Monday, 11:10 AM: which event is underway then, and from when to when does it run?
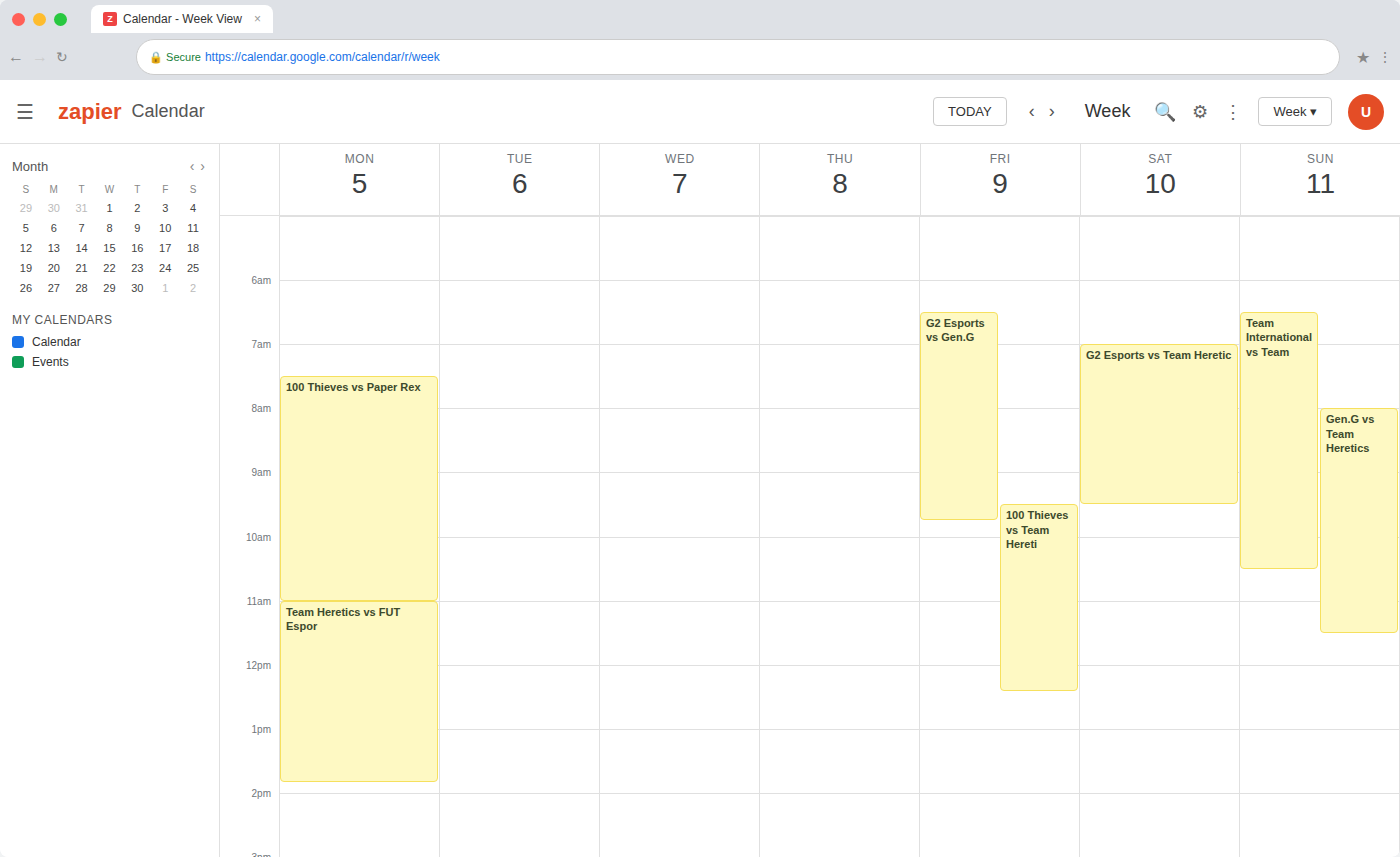
"Team Heretics vs FUT Espor", 11:00 AM to 1:50 PM